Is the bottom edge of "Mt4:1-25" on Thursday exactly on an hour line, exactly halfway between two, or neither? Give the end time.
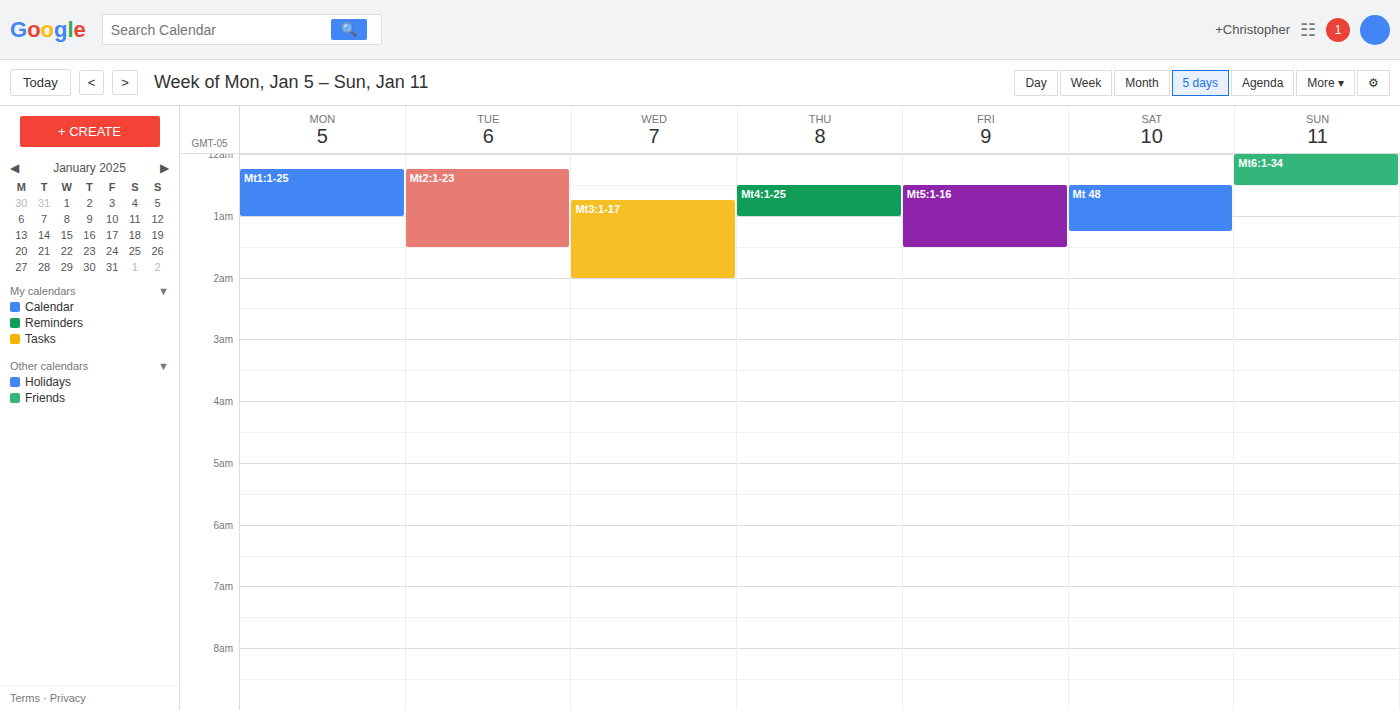
1:00 AM -- exactly on the 1 AM line.